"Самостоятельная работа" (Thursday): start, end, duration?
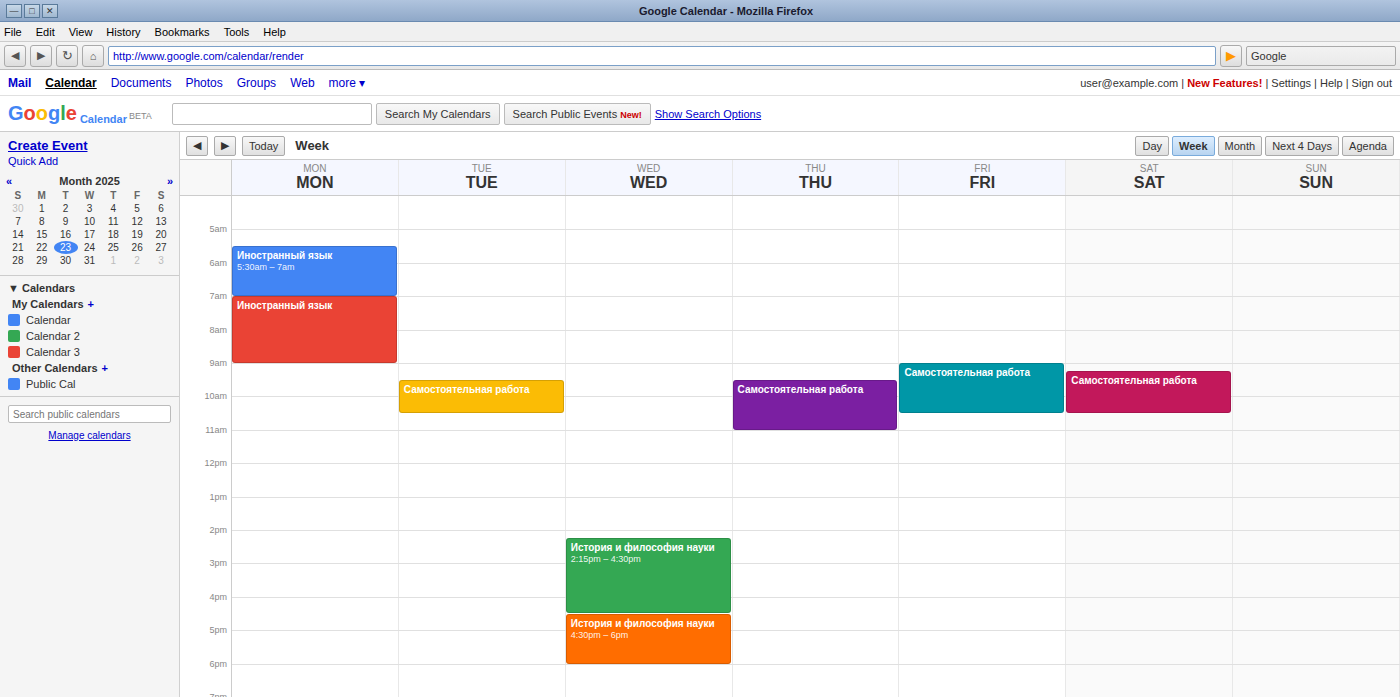
9:30 AM to 11:00 AM, 1 hour 30 minutes